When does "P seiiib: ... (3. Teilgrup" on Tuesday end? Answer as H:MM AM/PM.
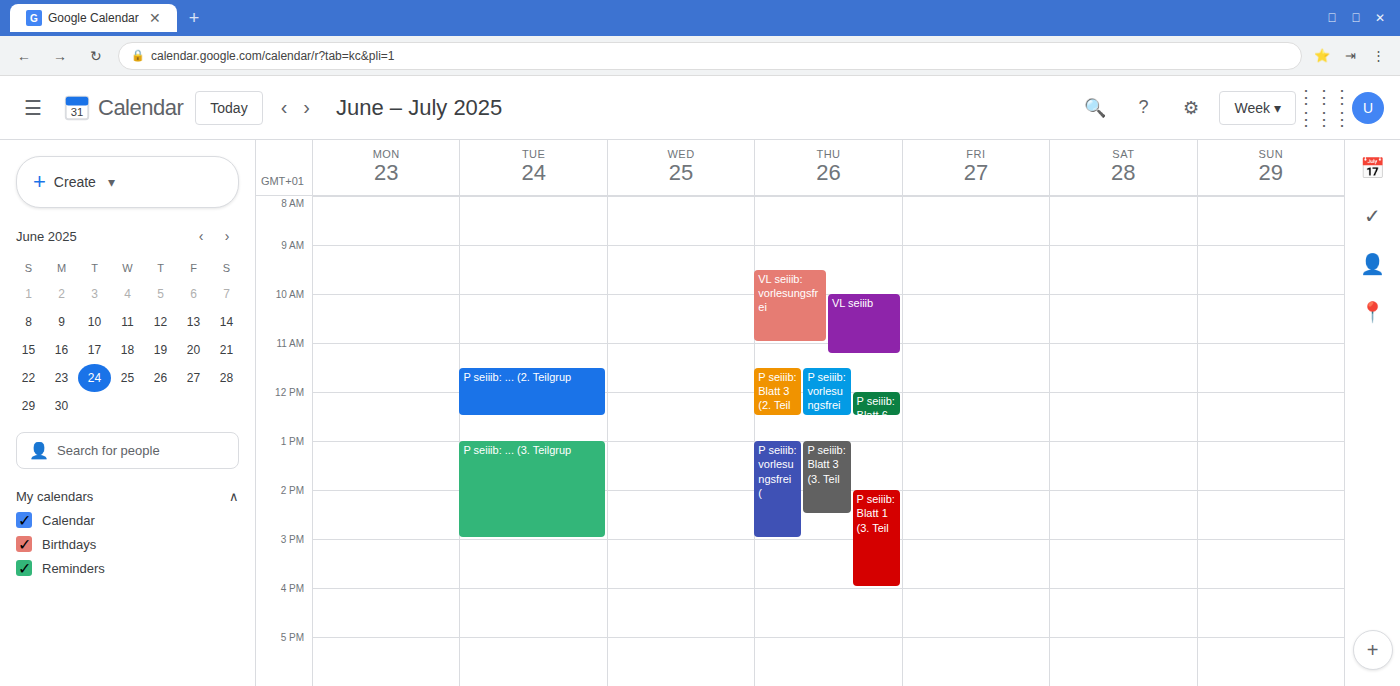
3:00 PM